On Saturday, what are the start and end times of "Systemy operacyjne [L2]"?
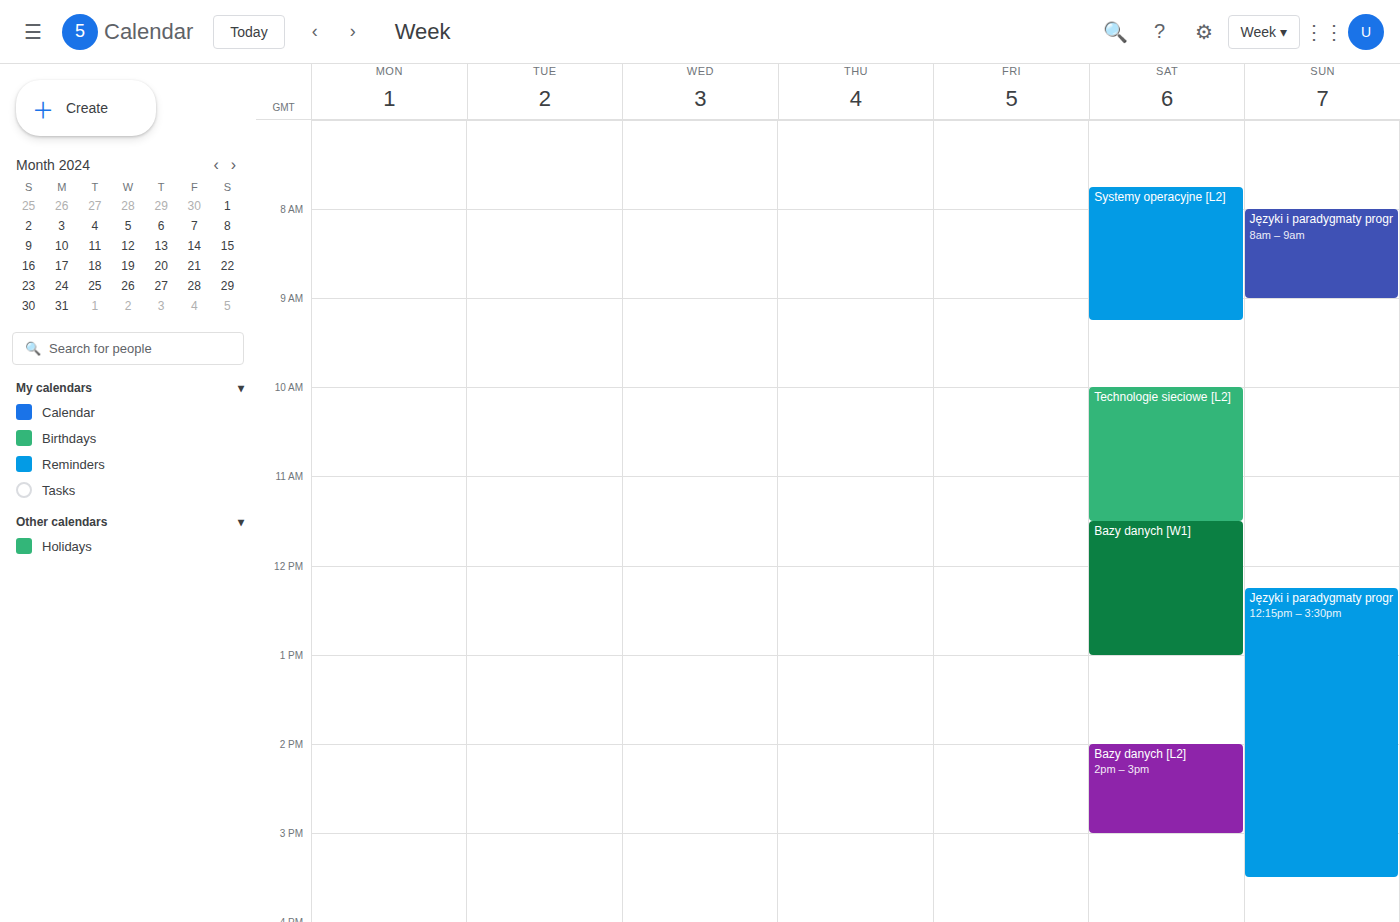
7:45 AM to 9:15 AM